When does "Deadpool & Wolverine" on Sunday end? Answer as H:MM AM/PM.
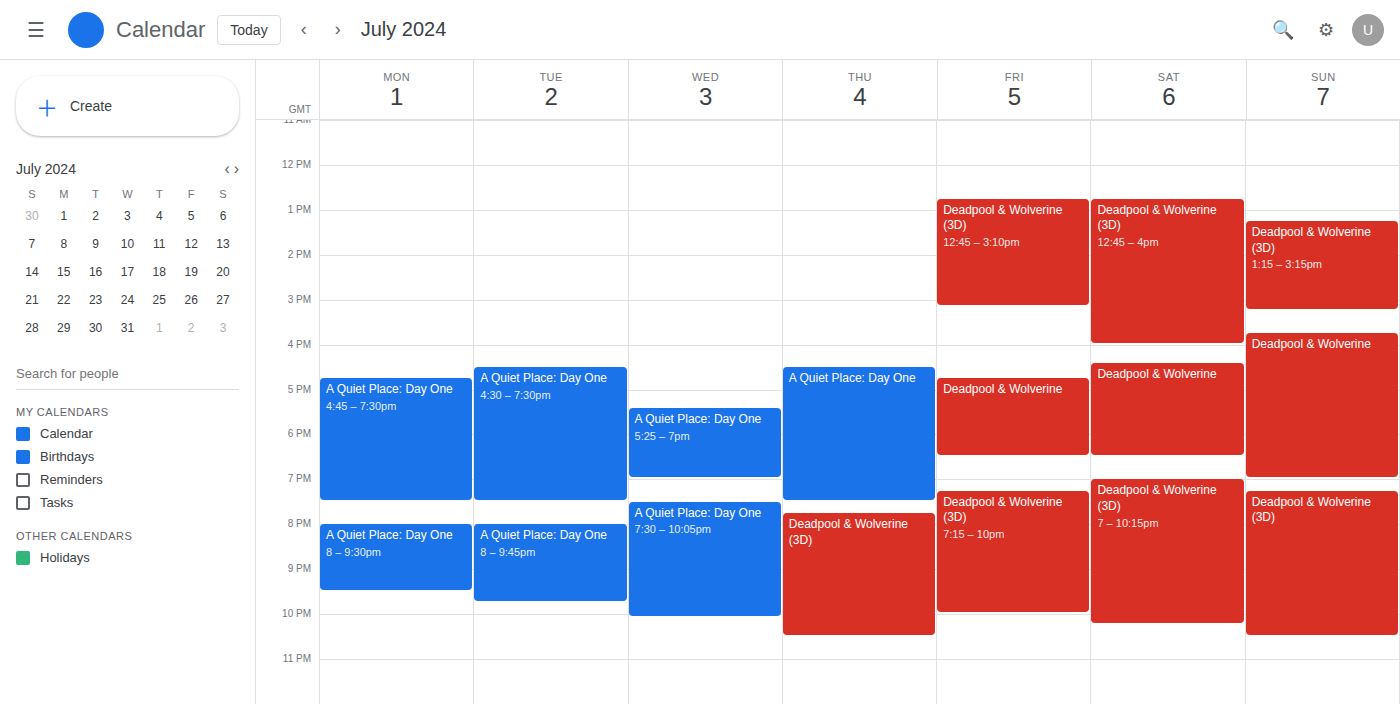
7:00 PM